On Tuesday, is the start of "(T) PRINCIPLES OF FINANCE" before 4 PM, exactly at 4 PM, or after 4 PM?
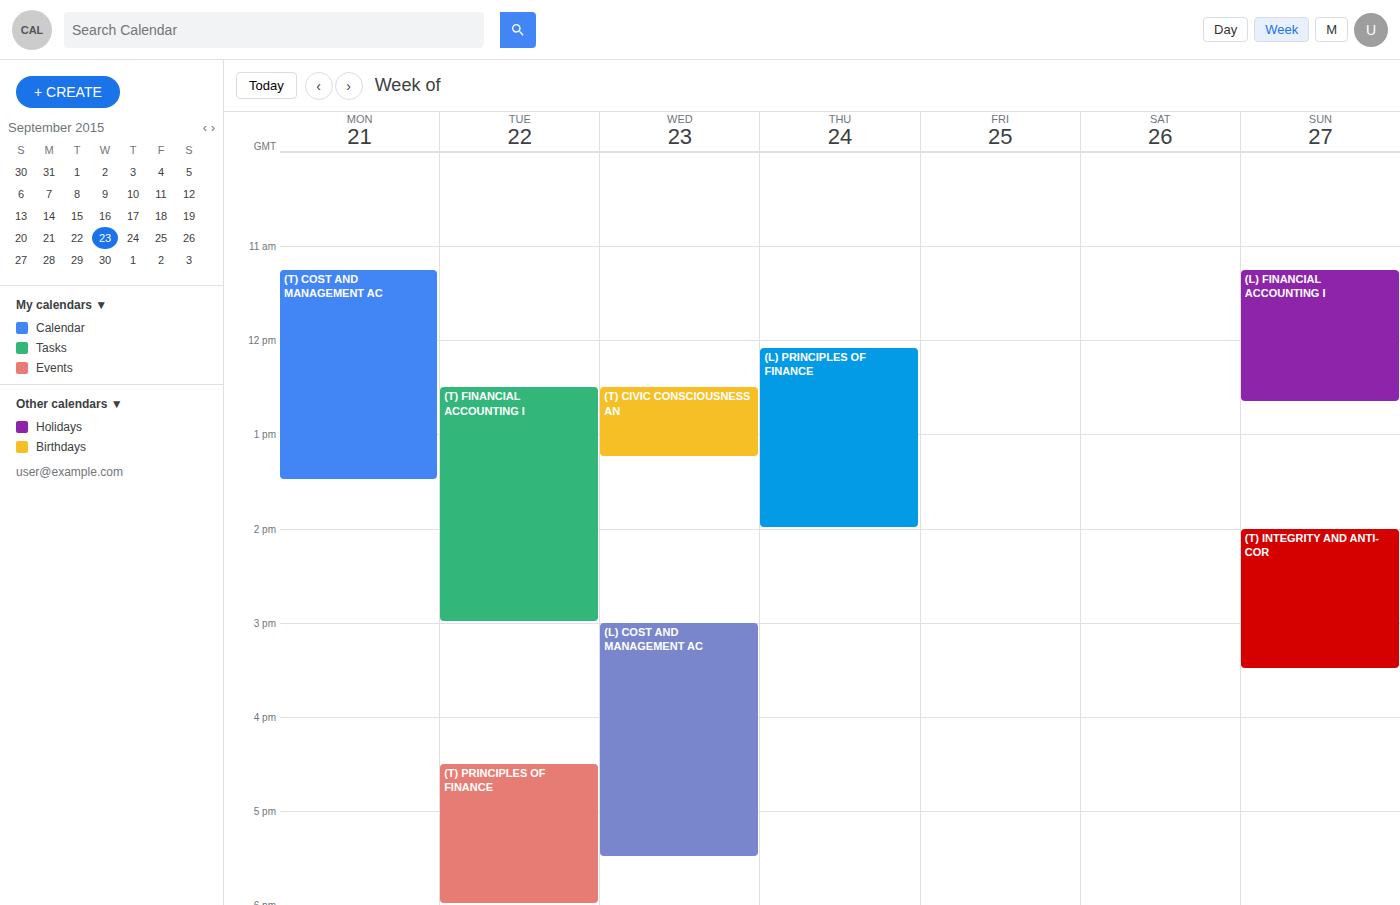
4:30 PM -- after 4 PM, 30 minutes below the 4 PM line.